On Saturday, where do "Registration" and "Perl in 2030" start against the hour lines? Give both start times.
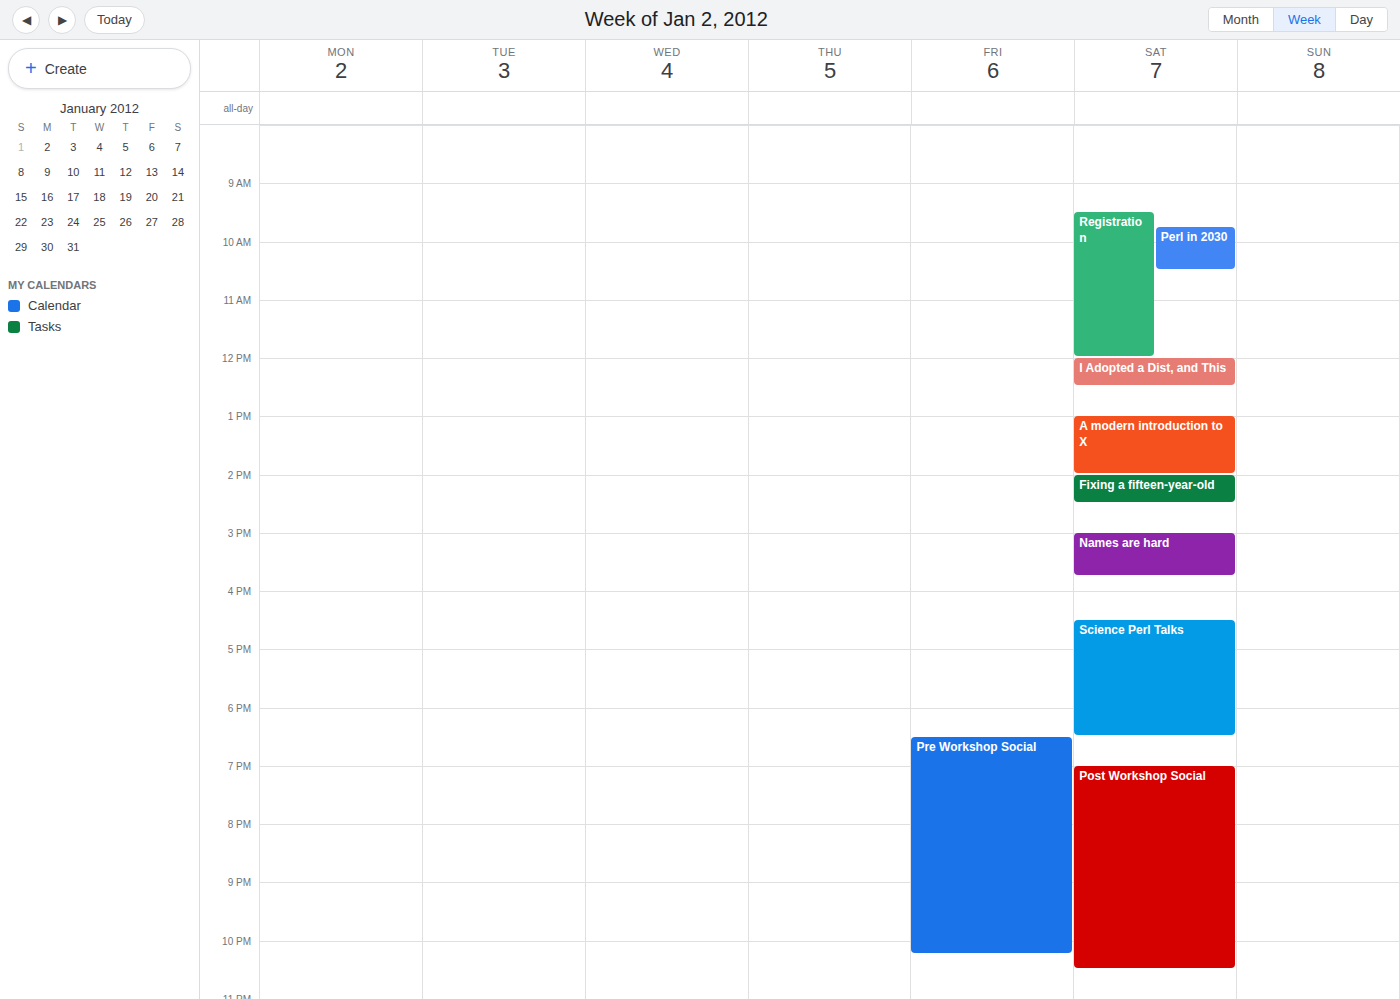
"Registration": 09:30, halfway between the 09:00 and 10:00 lines. "Perl in 2030": 09:45, neither: three quarters of the way from the 09:00 line to the 10:00 line.